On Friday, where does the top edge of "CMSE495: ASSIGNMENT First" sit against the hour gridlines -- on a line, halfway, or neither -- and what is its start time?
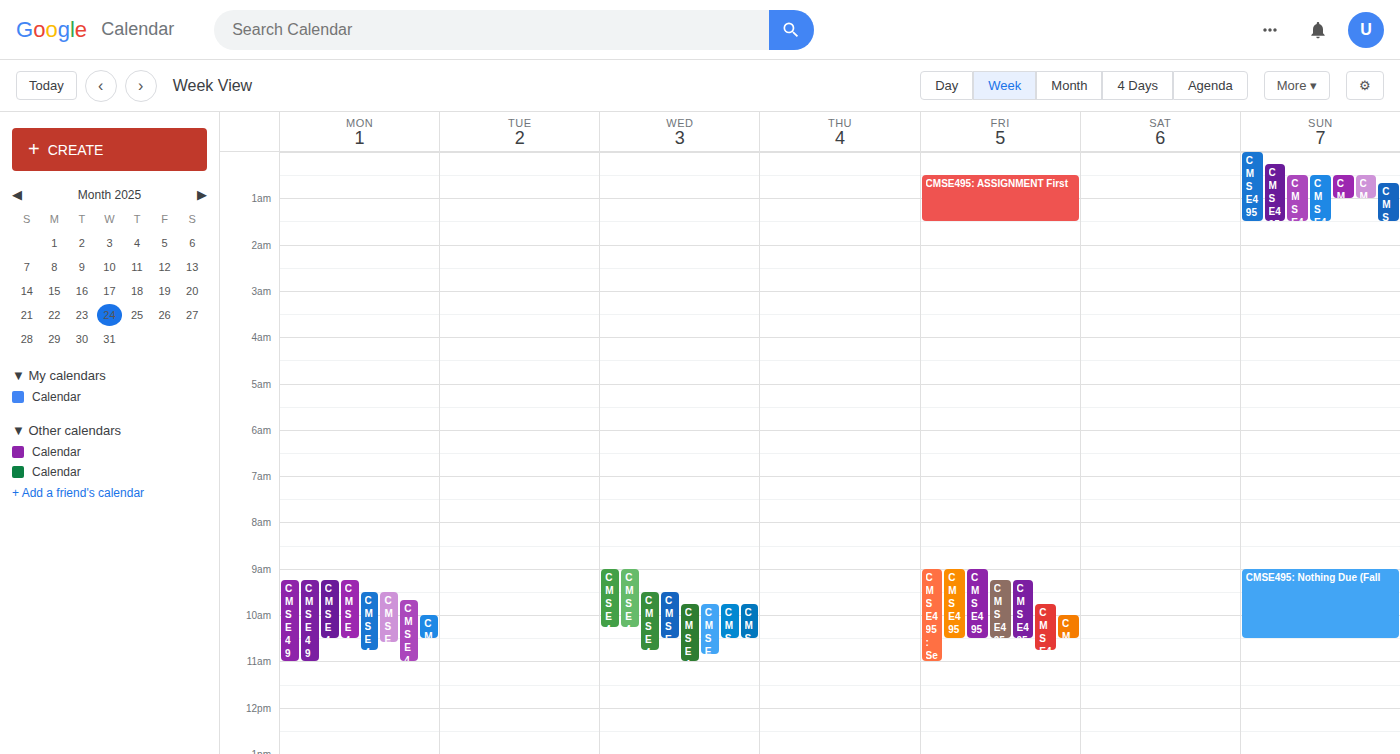
12:30 AM -- halfway between the 12 AM and 1 AM lines.